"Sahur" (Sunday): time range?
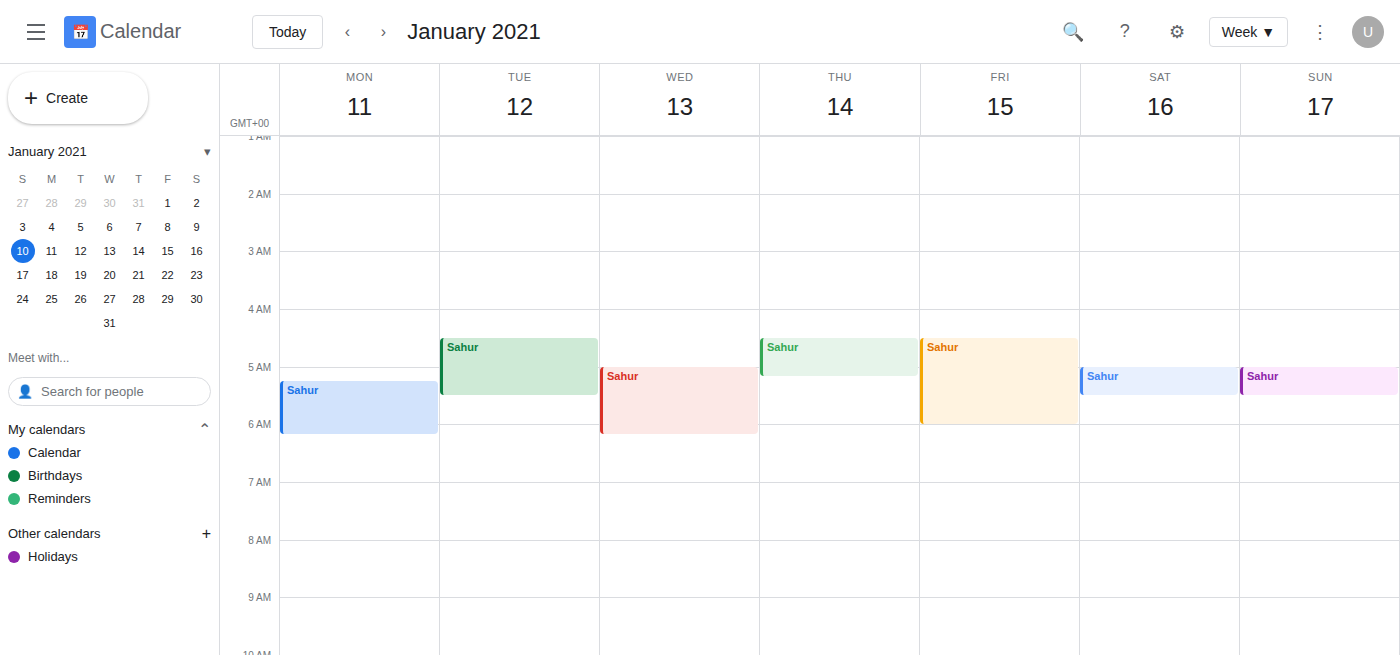
5:00 AM to 5:30 AM